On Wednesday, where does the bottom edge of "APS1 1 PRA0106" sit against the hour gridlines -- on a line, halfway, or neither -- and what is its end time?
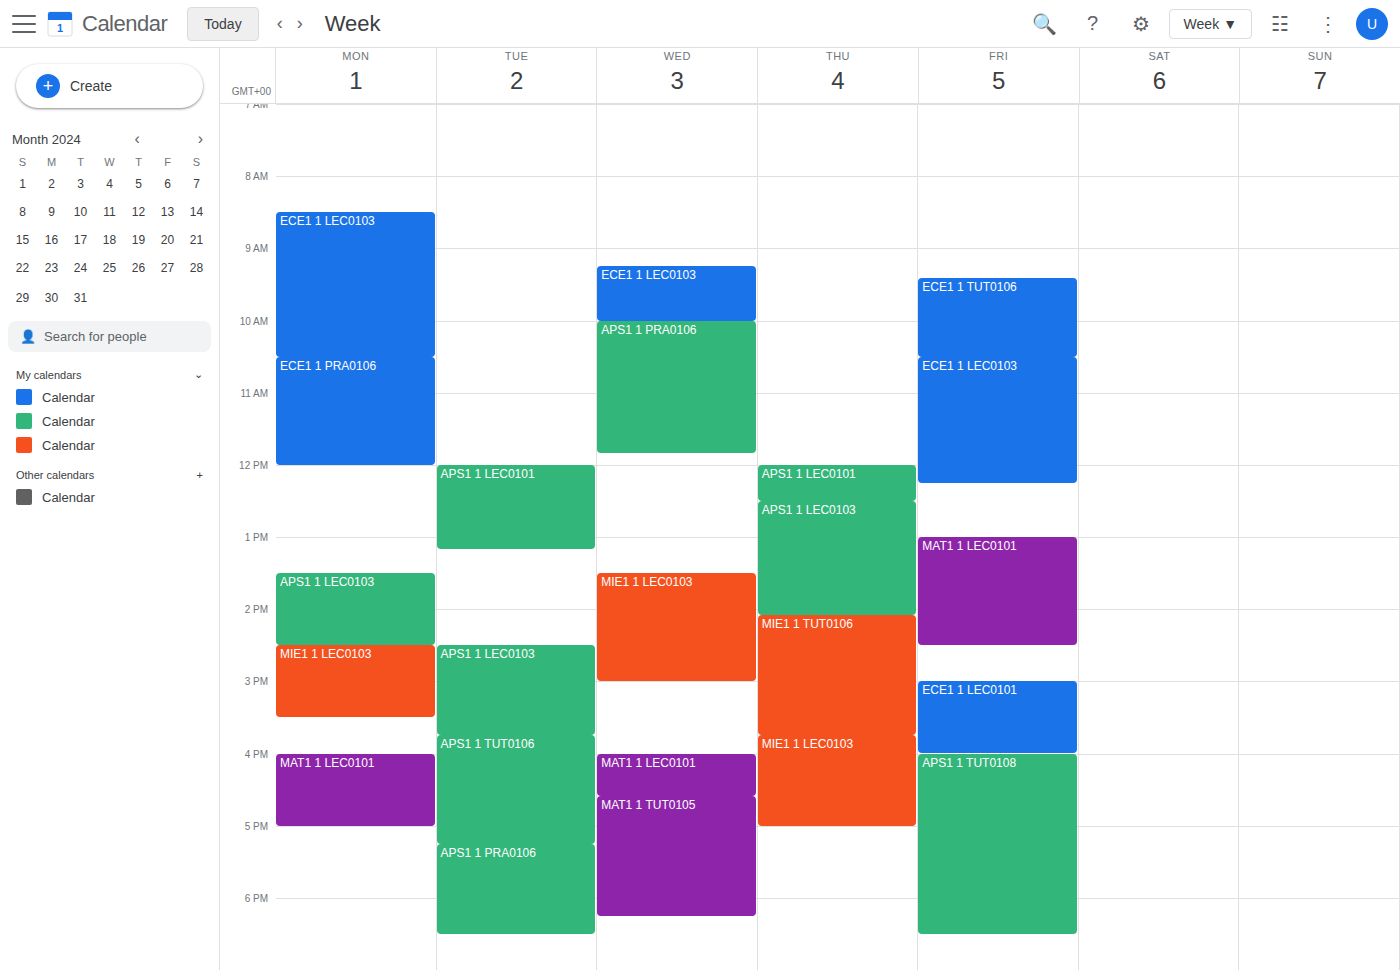
11:50 -- neither: 50 minutes below the 11:00 line and 10 minutes above the 12:00 line.